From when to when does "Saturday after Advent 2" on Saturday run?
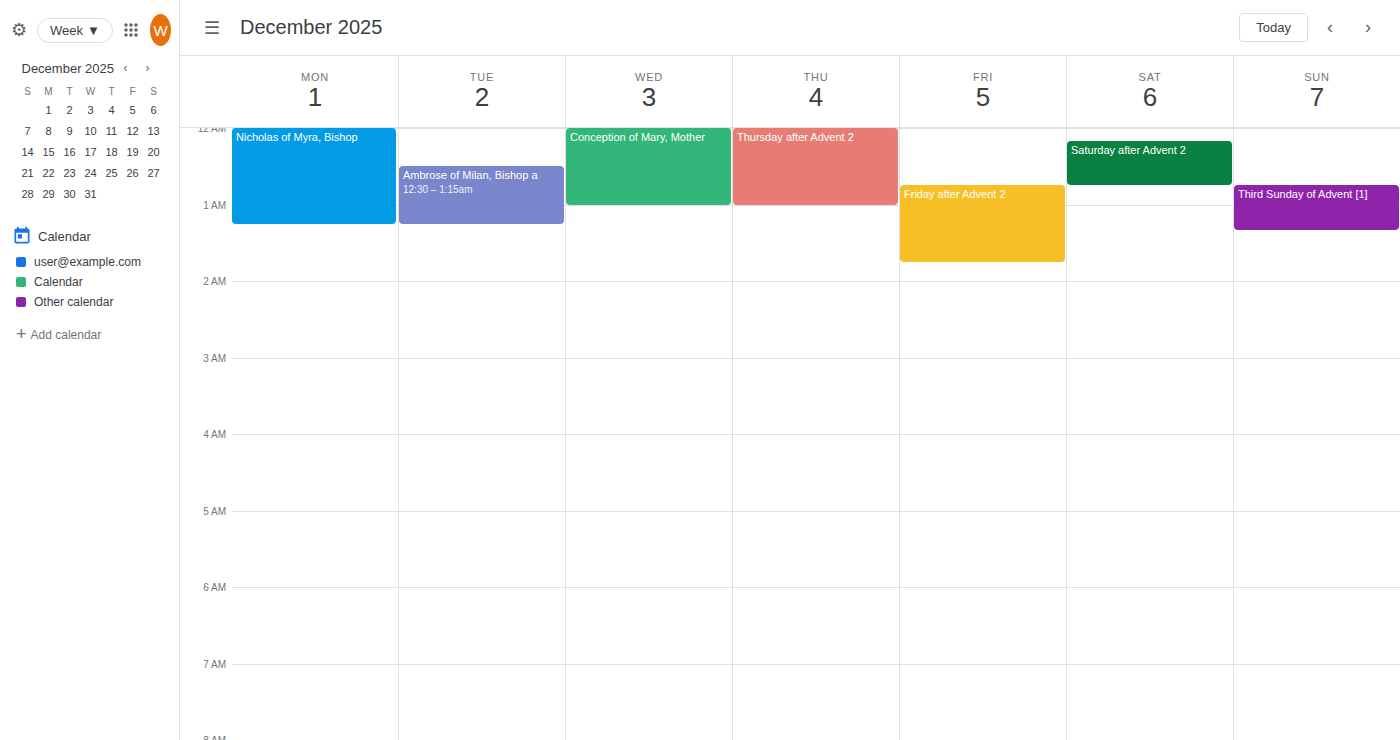
12:10 AM to 12:45 AM